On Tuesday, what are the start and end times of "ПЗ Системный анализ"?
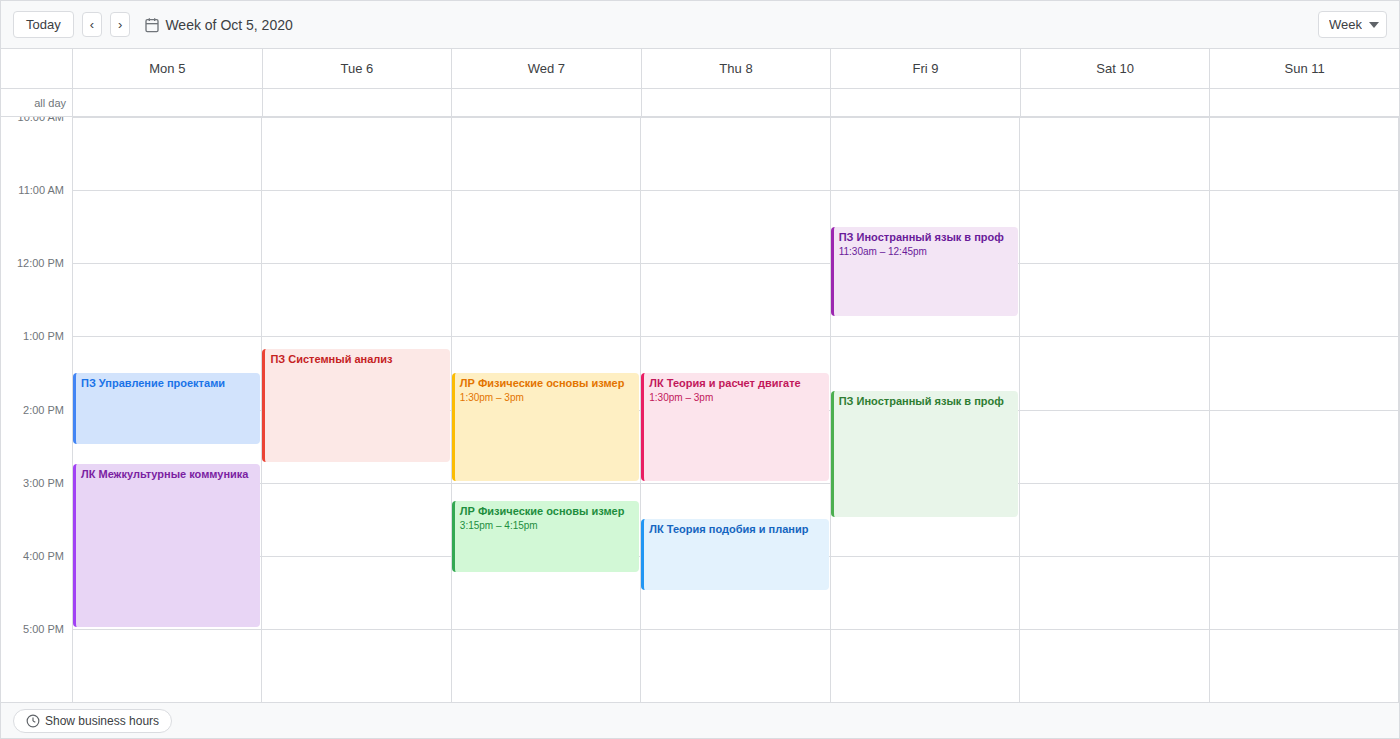
1:10 PM to 2:45 PM